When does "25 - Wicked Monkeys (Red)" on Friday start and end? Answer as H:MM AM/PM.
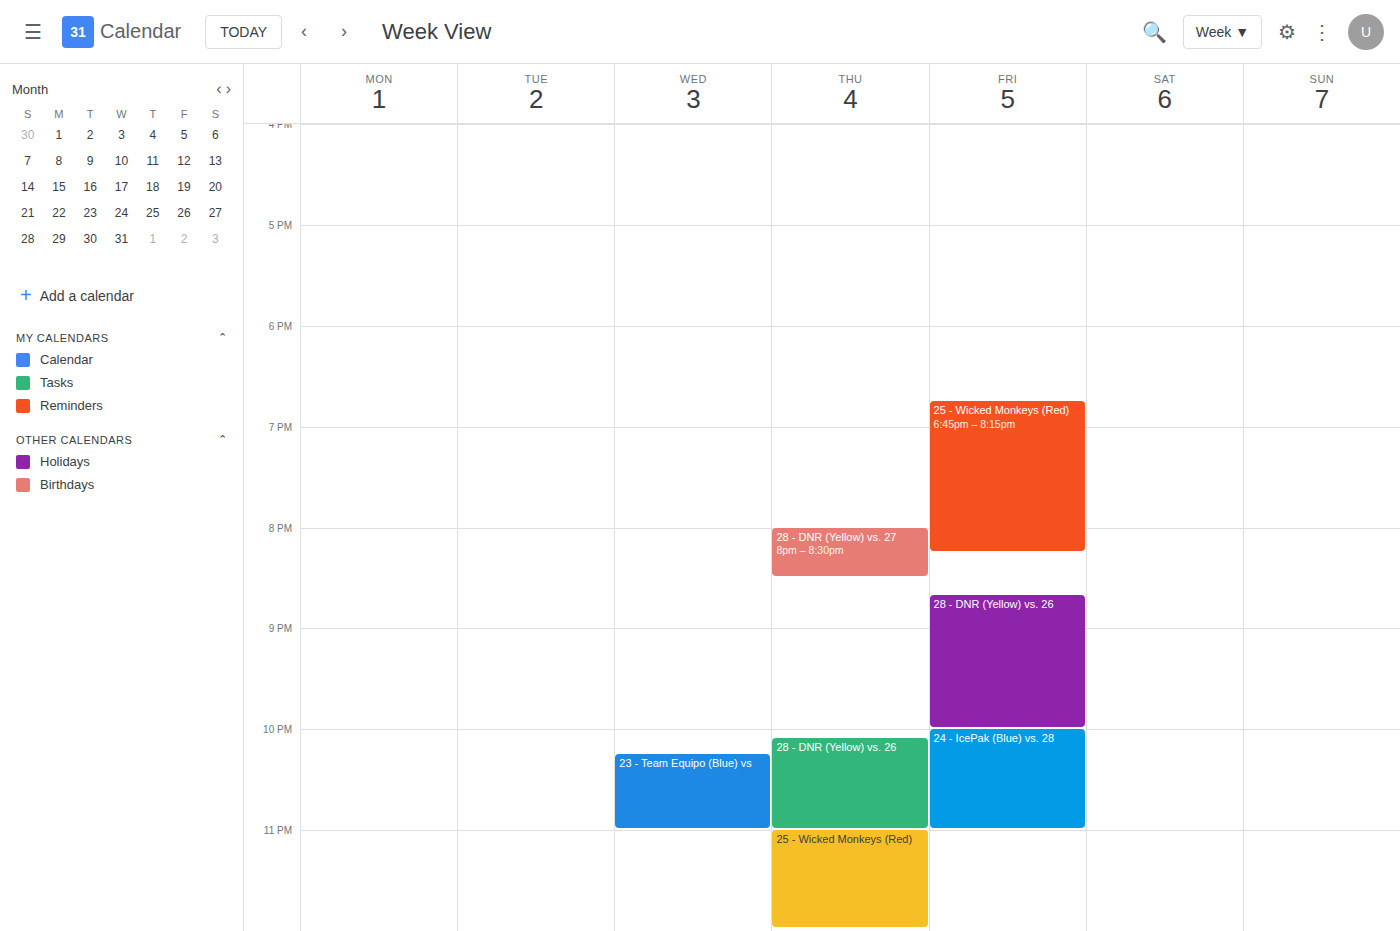
6:45 PM to 8:15 PM